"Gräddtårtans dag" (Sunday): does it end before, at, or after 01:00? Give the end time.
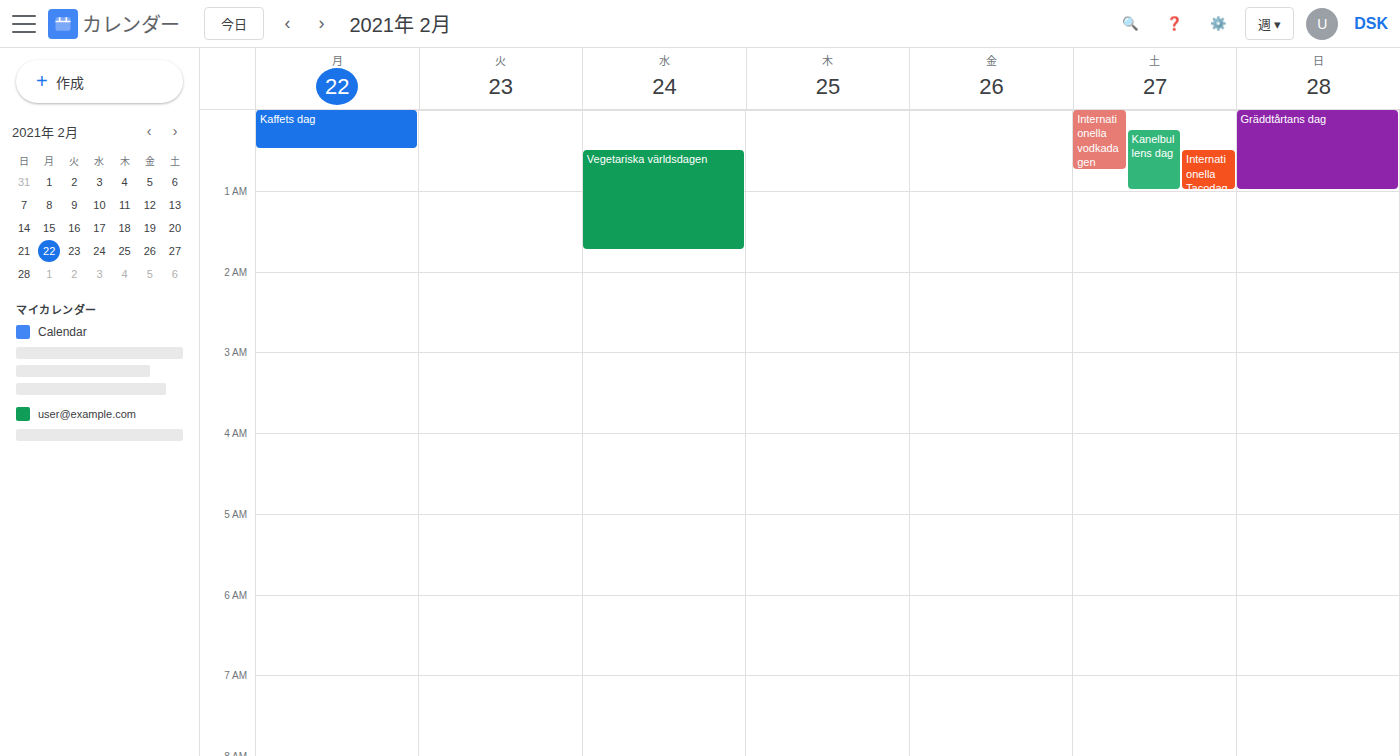
01:00 -- exactly at 01:00, on the 01:00 line.